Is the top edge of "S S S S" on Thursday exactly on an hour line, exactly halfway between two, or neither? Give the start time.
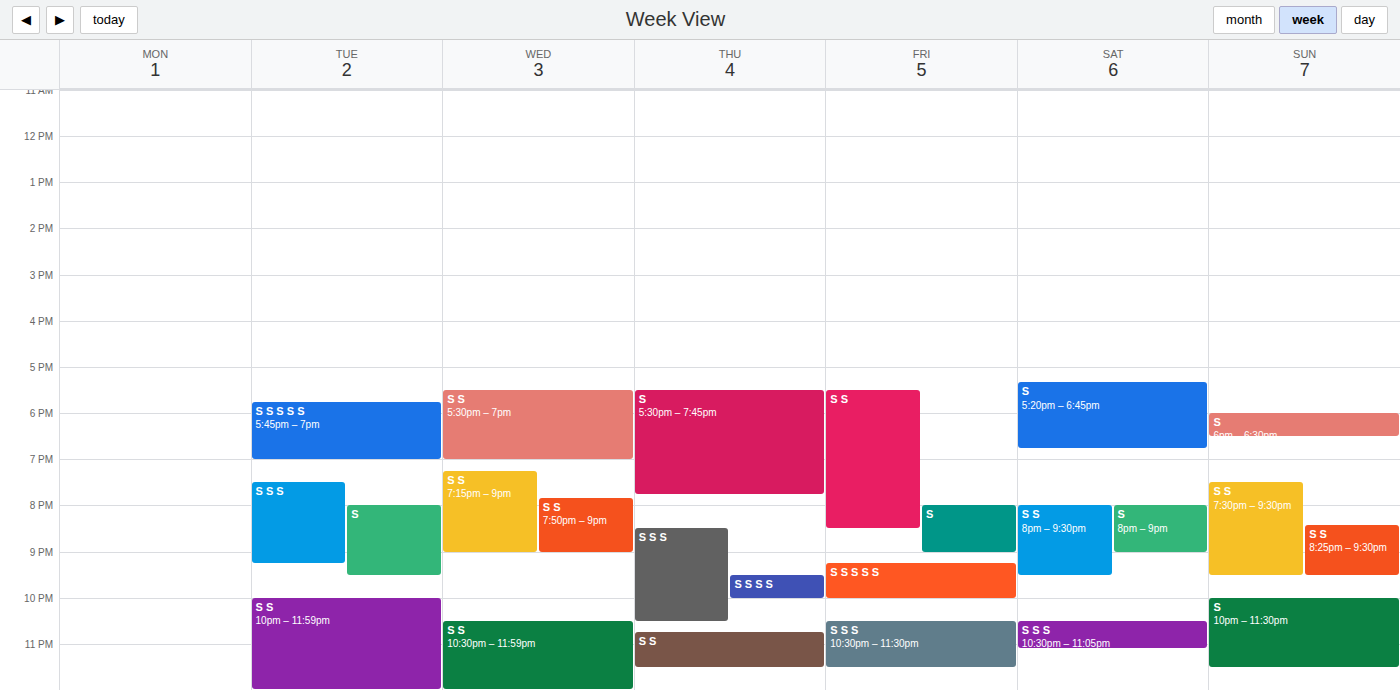
21:30 -- halfway between the 21:00 and 22:00 lines.